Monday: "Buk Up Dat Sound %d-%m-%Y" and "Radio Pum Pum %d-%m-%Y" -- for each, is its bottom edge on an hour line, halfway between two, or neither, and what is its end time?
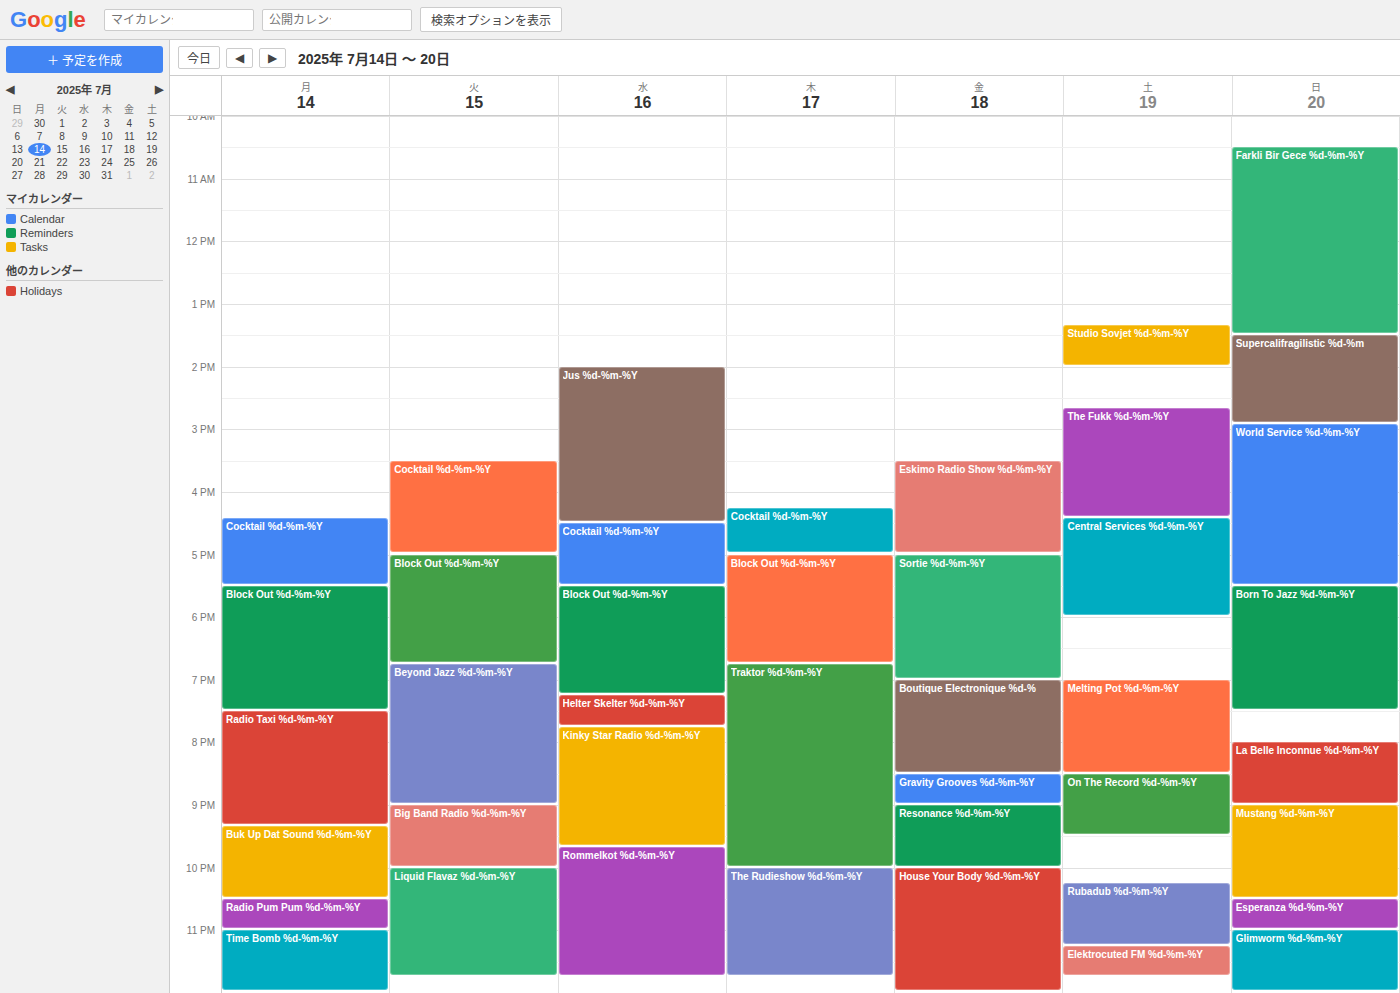
"Buk Up Dat Sound %d-%m-%Y": 10:30 PM, halfway between the 10 PM and 11 PM lines. "Radio Pum Pum %d-%m-%Y": 11:00 PM, exactly on the 11 PM line.